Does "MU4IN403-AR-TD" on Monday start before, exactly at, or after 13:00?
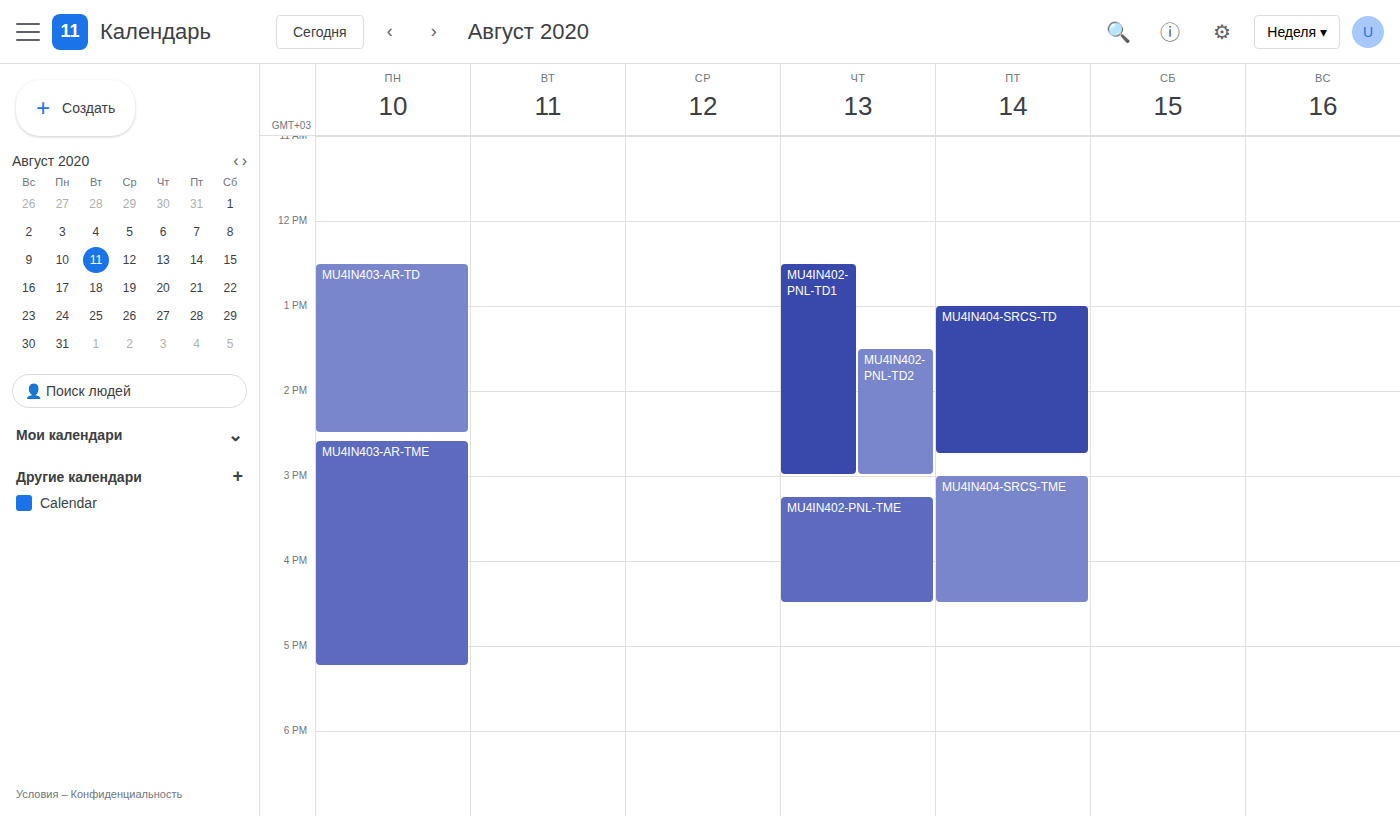
12:30 -- before 13:00, 30 minutes above the 13:00 line.